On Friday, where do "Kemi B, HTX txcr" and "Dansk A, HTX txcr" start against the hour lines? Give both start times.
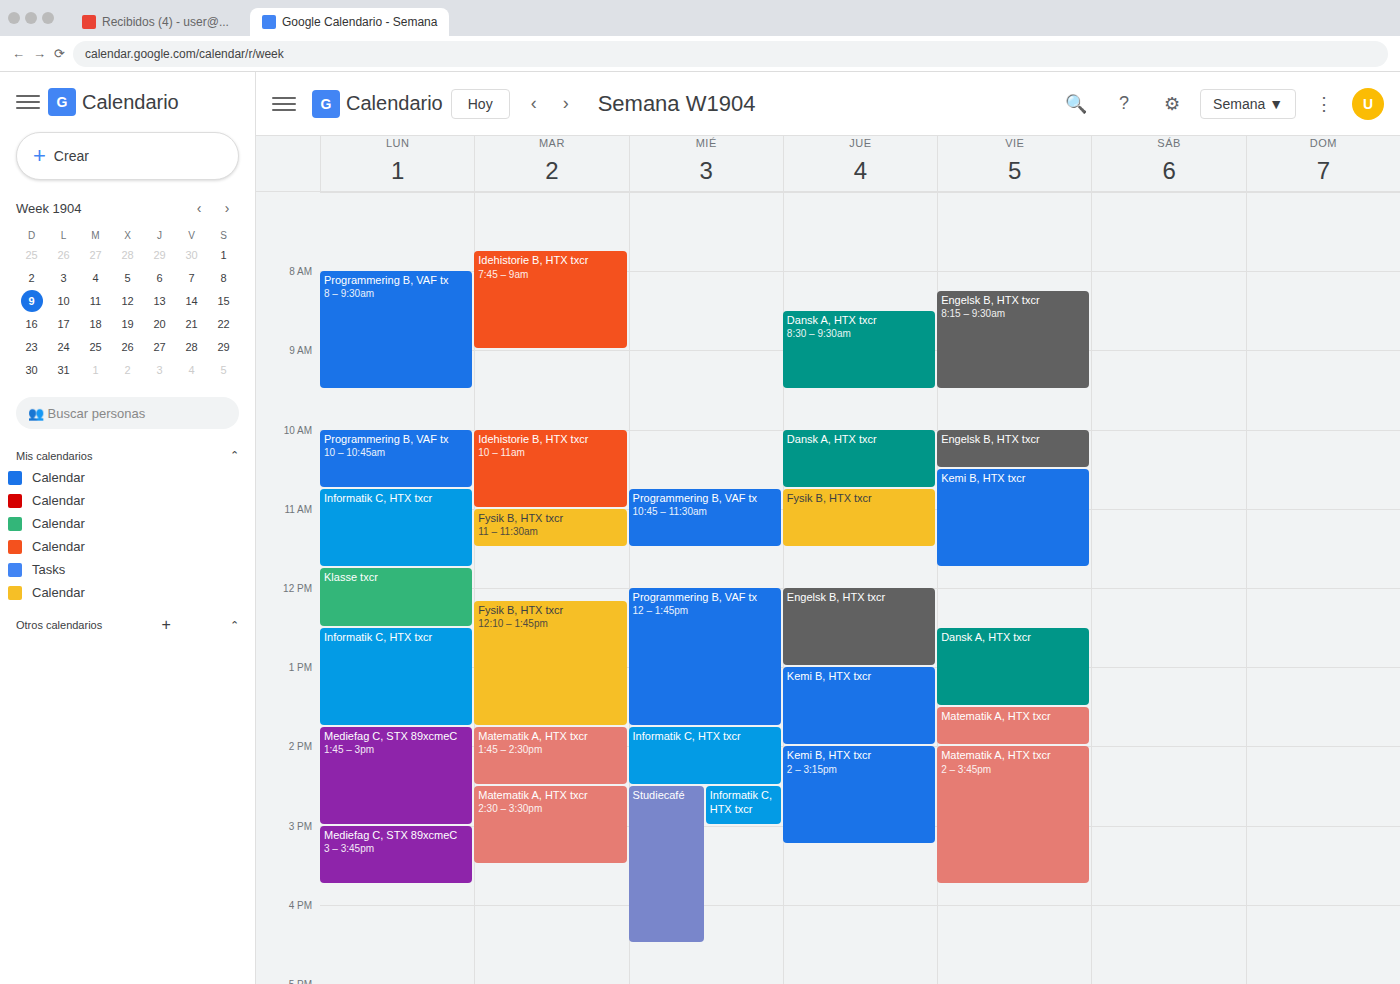
"Kemi B, HTX txcr": 10:30 AM, halfway between the 10 AM and 11 AM lines. "Dansk A, HTX txcr": 12:30 PM, halfway between the 12 PM and 1 PM lines.